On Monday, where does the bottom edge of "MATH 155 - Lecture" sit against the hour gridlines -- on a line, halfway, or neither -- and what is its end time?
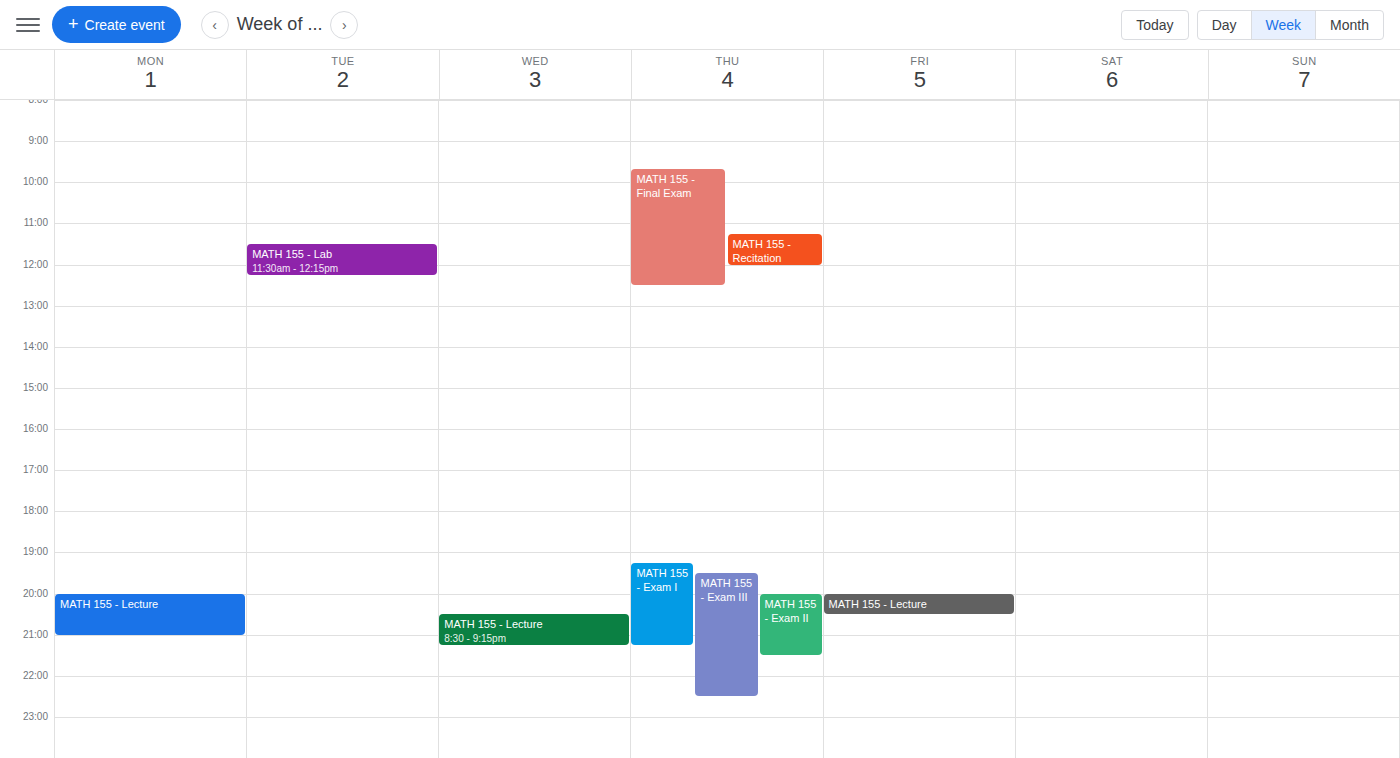
21:00 -- exactly on the 21:00 line.